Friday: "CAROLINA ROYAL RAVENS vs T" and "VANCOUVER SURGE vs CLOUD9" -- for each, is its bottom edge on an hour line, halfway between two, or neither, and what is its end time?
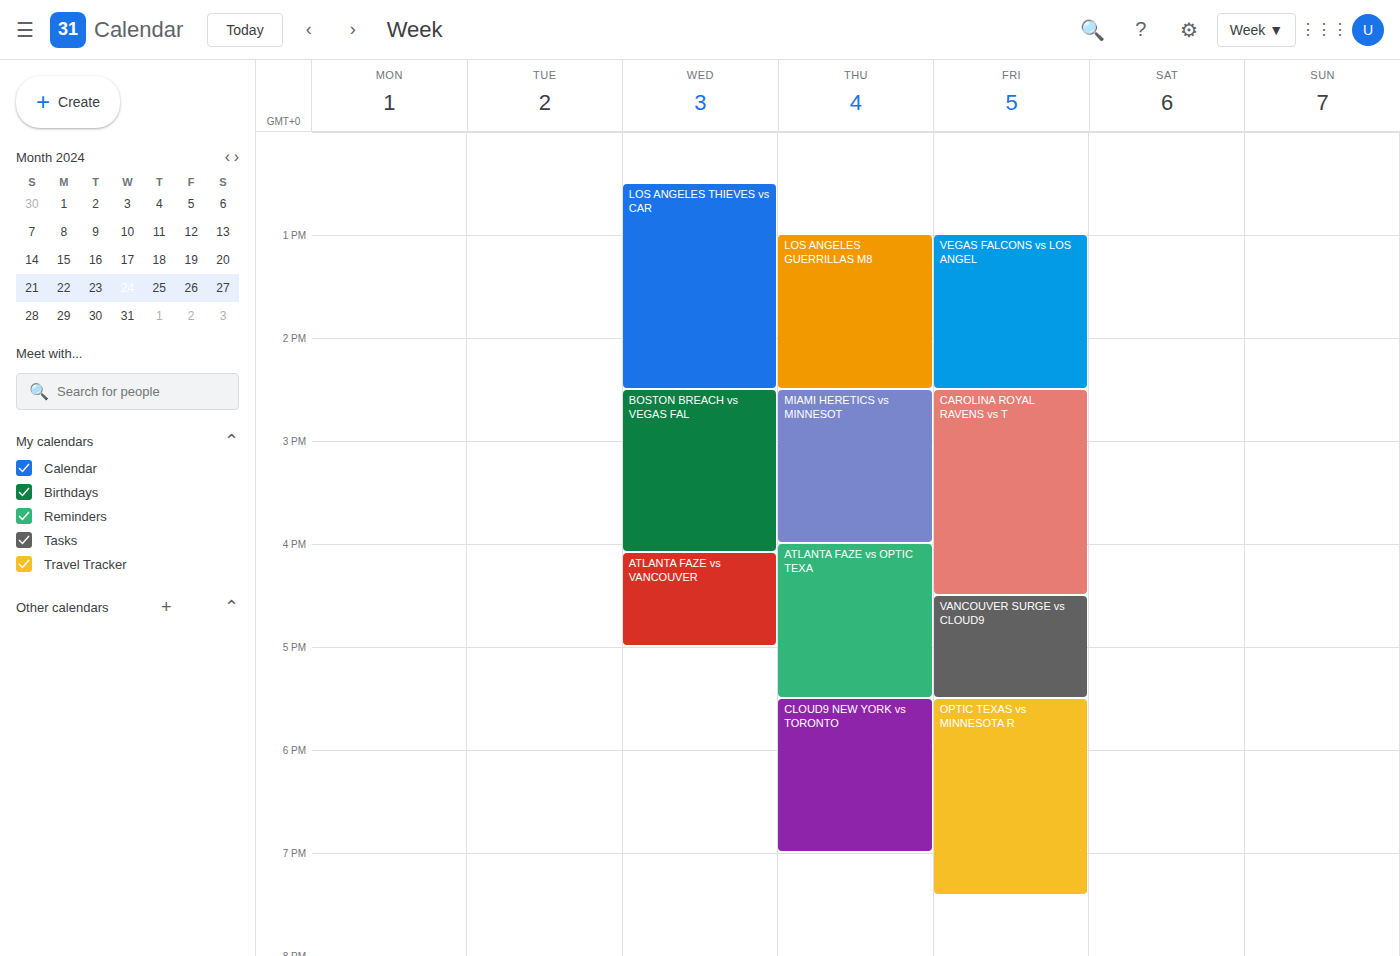
"CAROLINA ROYAL RAVENS vs T": 4:30 PM, halfway between the 4 PM and 5 PM lines. "VANCOUVER SURGE vs CLOUD9": 5:30 PM, halfway between the 5 PM and 6 PM lines.